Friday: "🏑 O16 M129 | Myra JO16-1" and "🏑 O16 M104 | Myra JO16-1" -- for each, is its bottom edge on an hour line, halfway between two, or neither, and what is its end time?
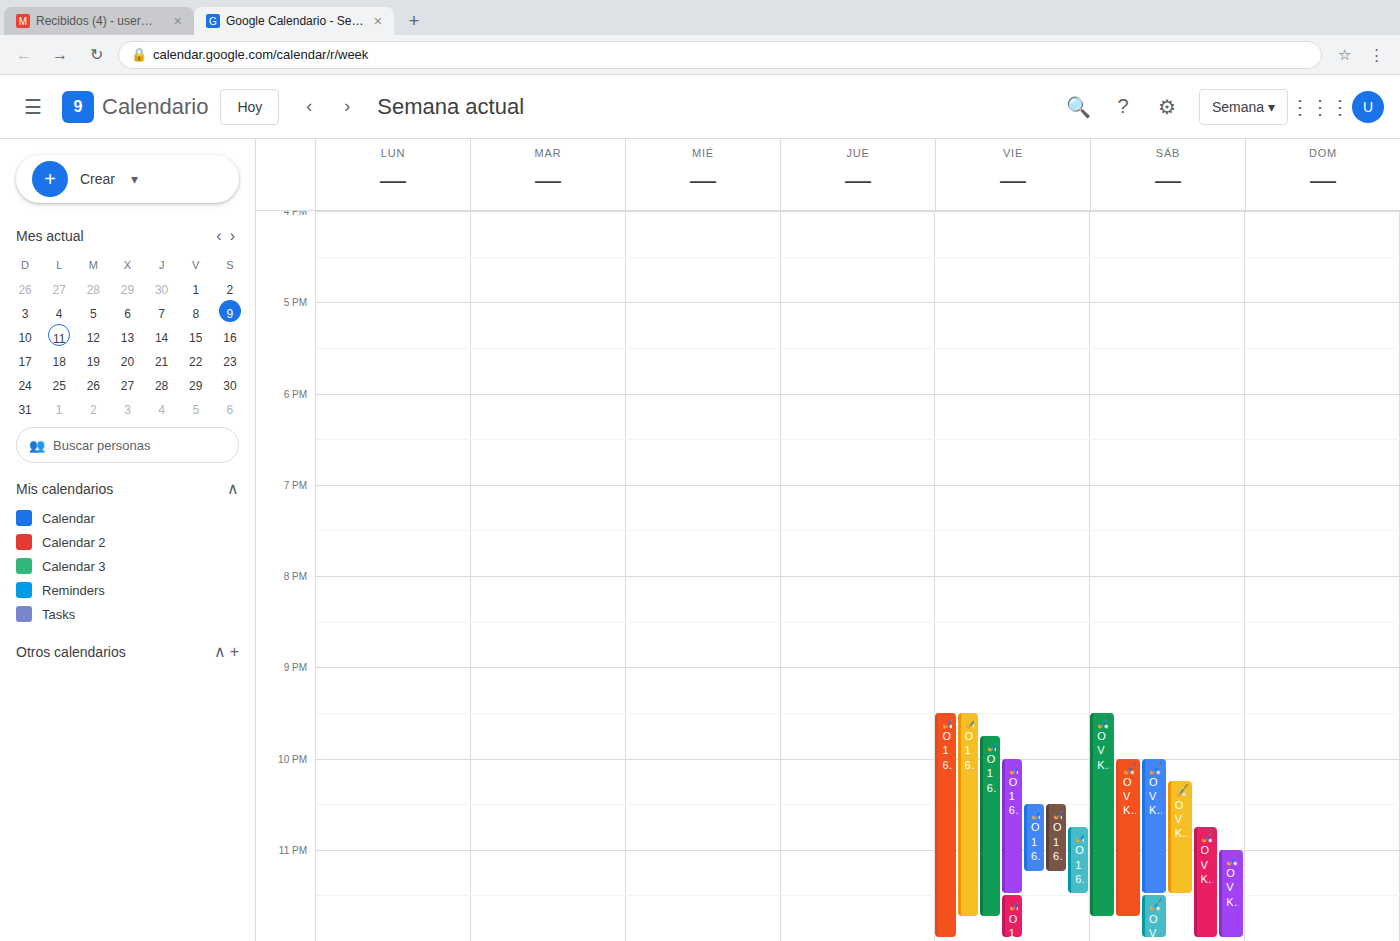
"🏑 O16 M129 | Myra JO16-1": 11:45 PM, neither: three quarters of the way from the 11 PM line to the 12 AM line. "🏑 O16 M104 | Myra JO16-1": 11:15 PM, neither: a quarter of the way from the 11 PM line to the 12 AM line.